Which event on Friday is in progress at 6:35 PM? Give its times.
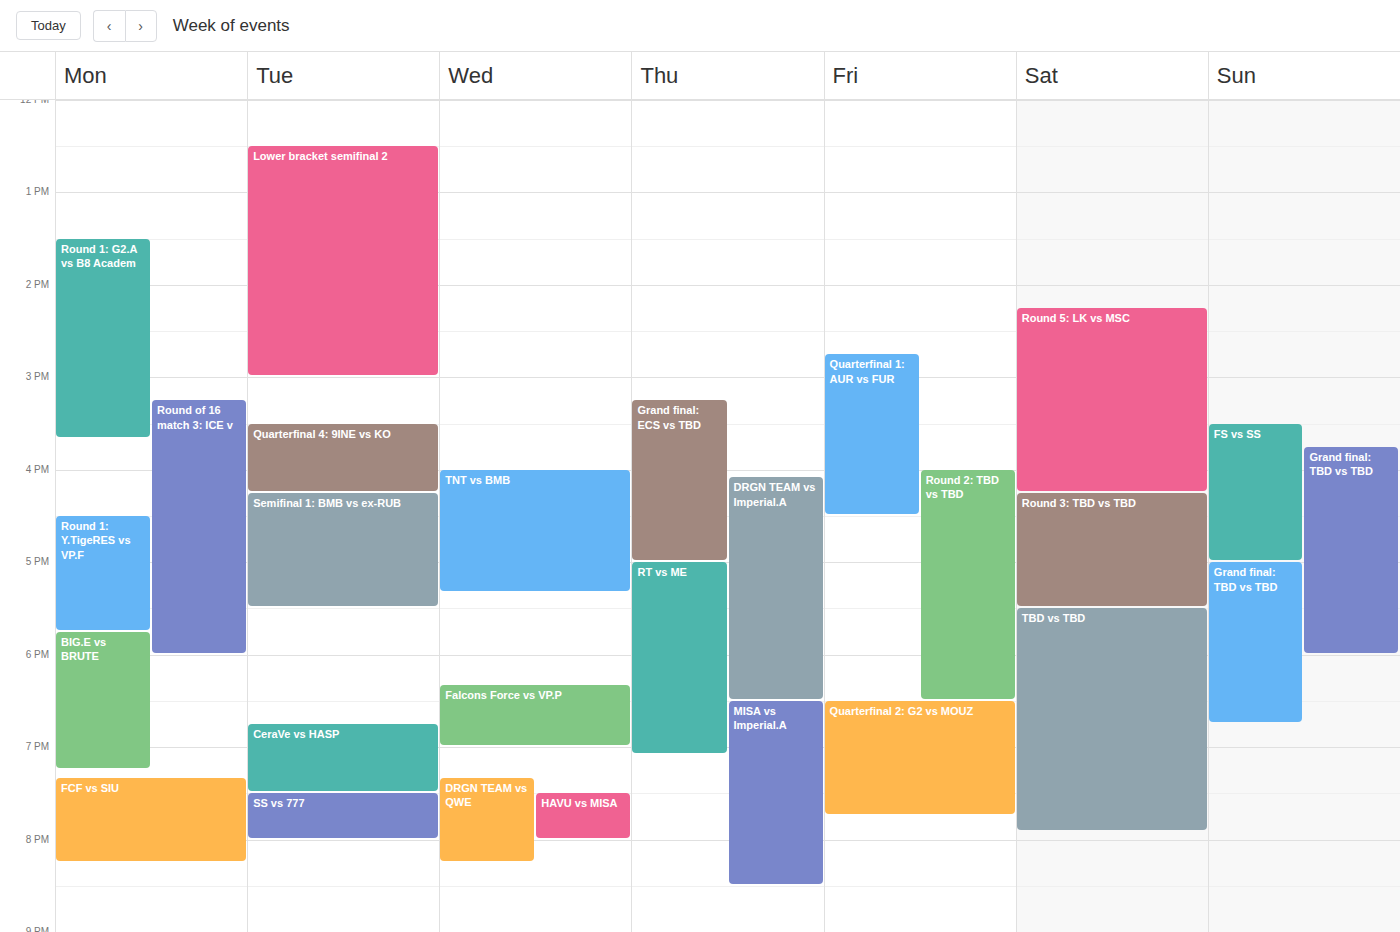
"Quarterfinal 2: G2 vs MOUZ", 6:30 PM to 7:45 PM